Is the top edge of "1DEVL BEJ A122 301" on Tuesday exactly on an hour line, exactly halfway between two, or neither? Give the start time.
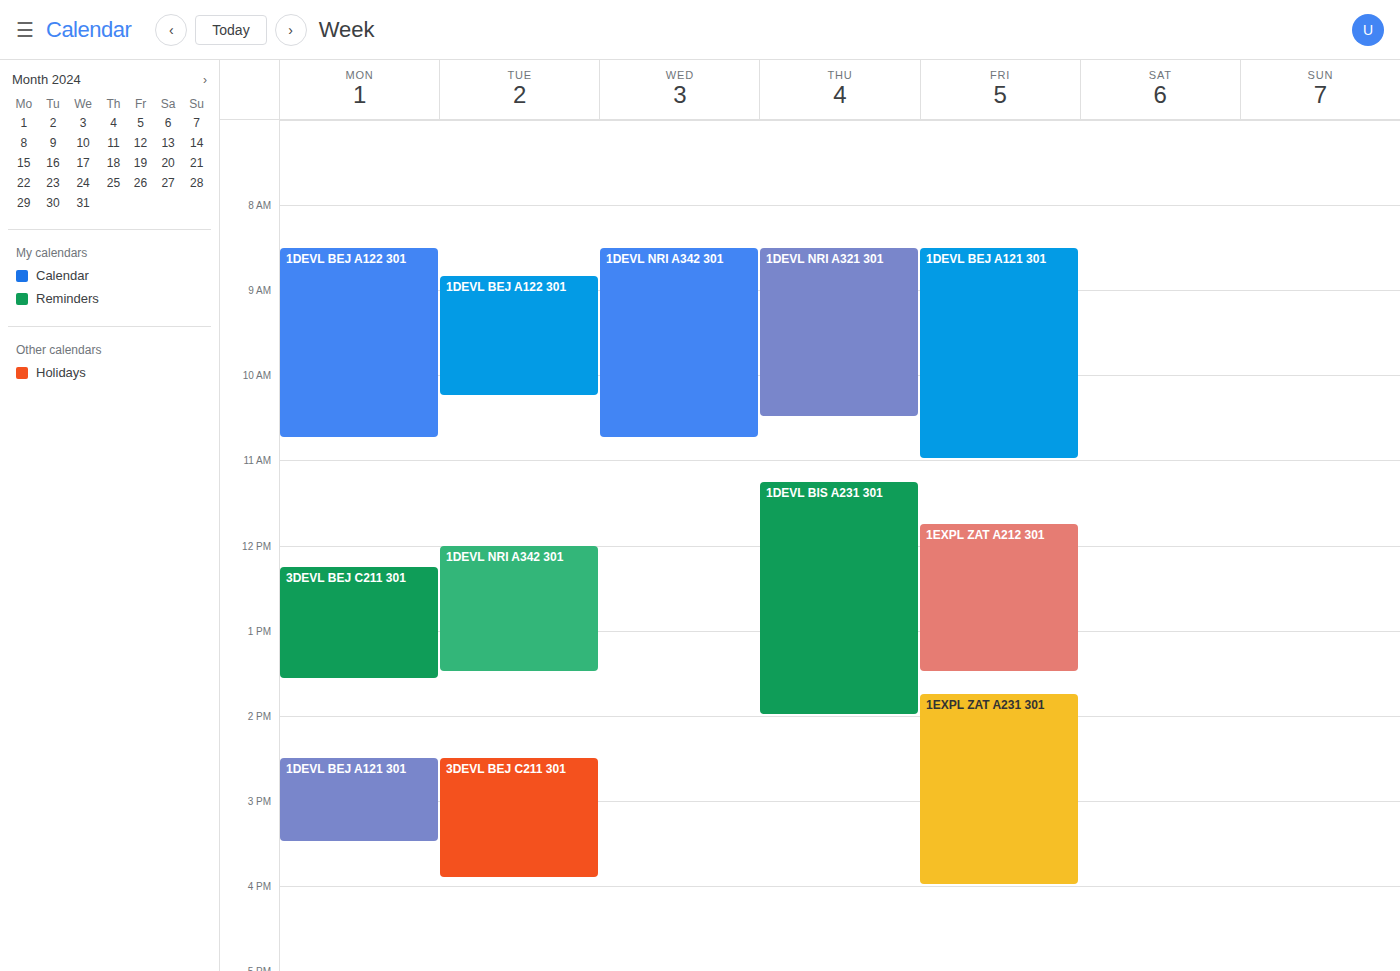
8:50 AM -- neither: 50 minutes below the 8 AM line and 10 minutes above the 9 AM line.